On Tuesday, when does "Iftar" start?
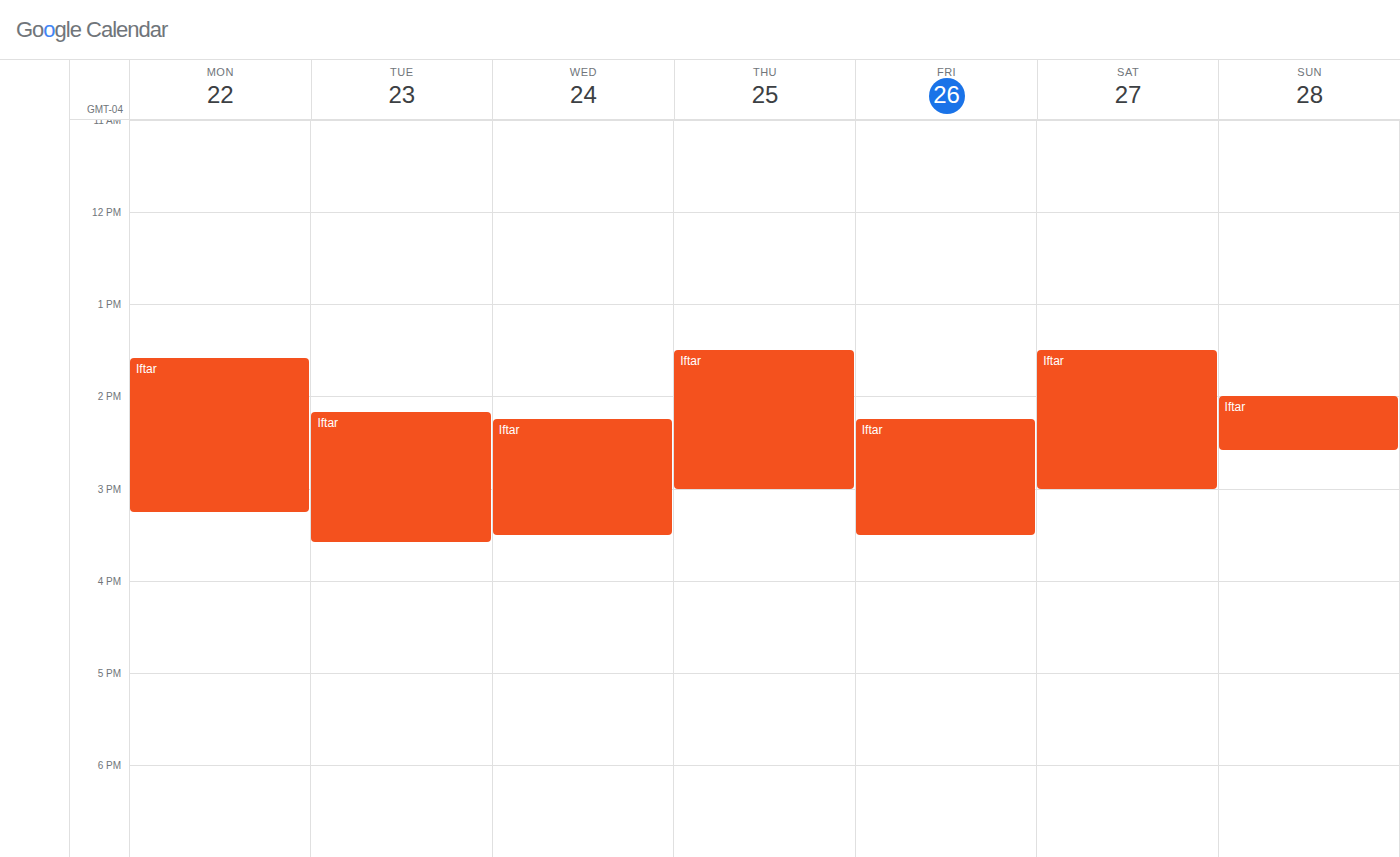
2:10 PM